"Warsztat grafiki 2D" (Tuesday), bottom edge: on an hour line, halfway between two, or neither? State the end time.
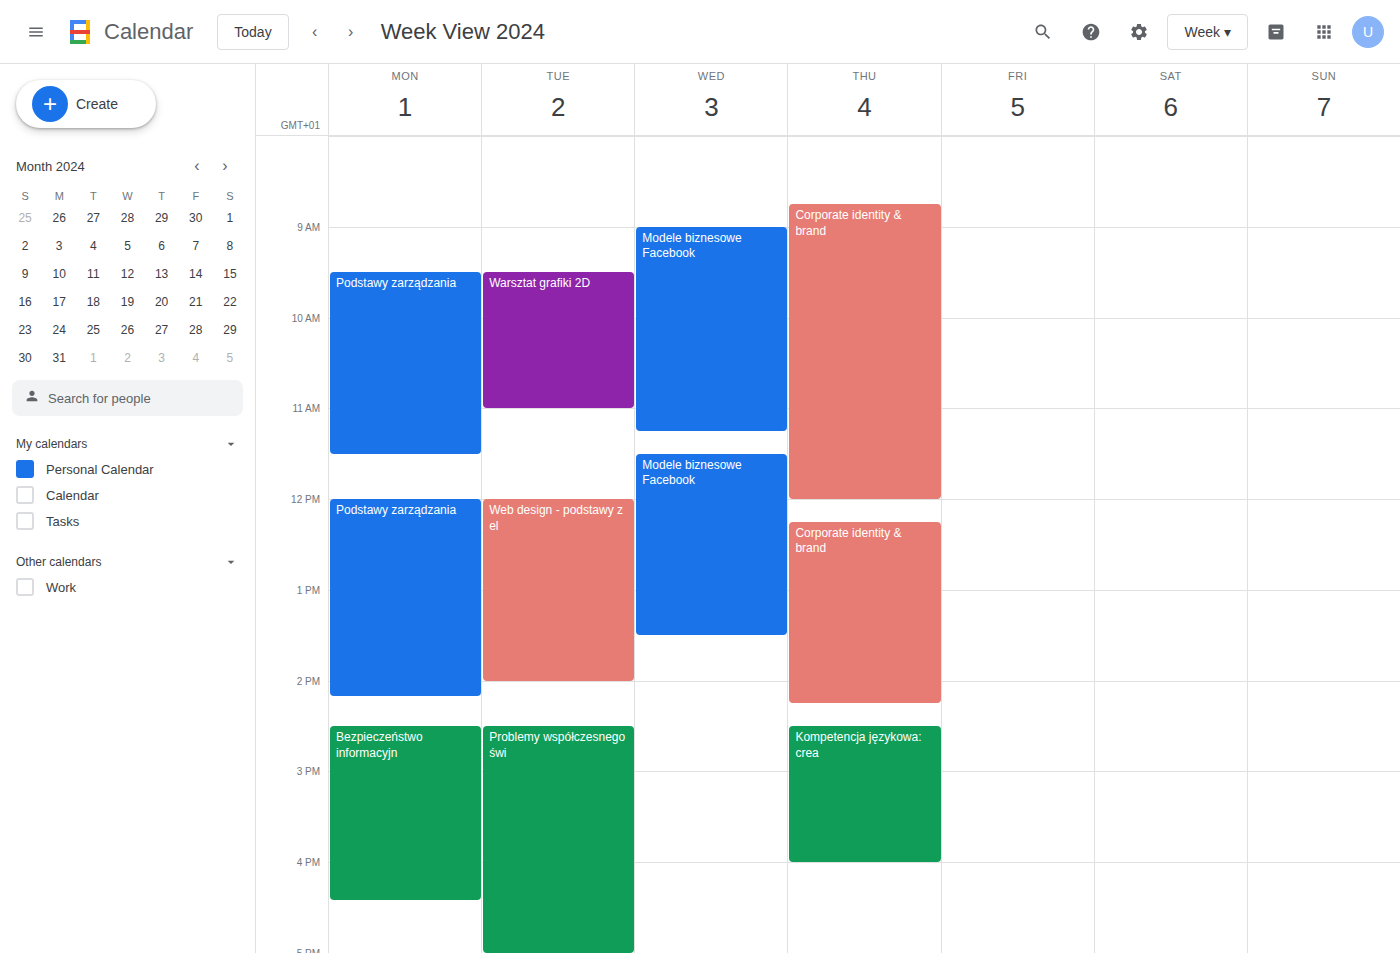
11:00 AM -- exactly on the 11 AM line.